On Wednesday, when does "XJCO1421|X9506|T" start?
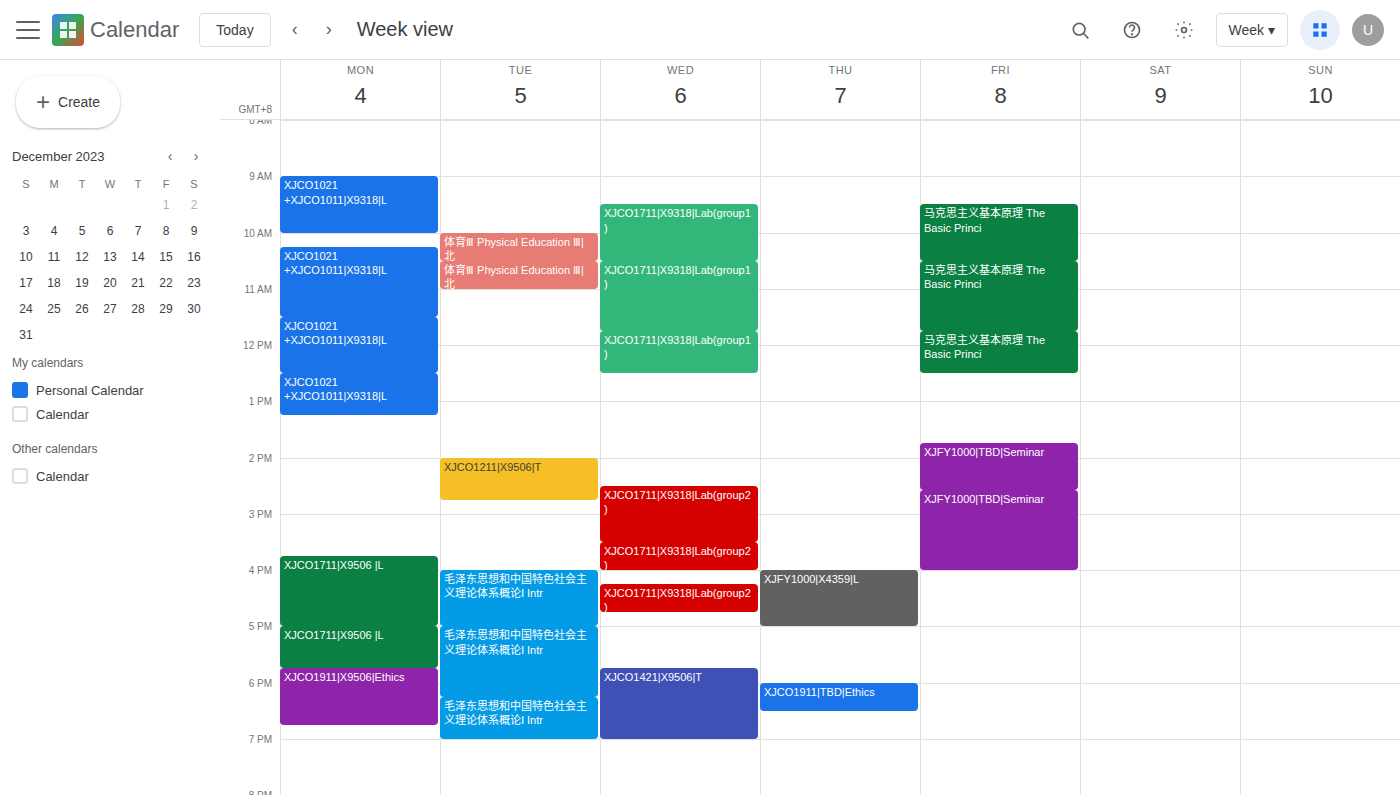
5:45 PM